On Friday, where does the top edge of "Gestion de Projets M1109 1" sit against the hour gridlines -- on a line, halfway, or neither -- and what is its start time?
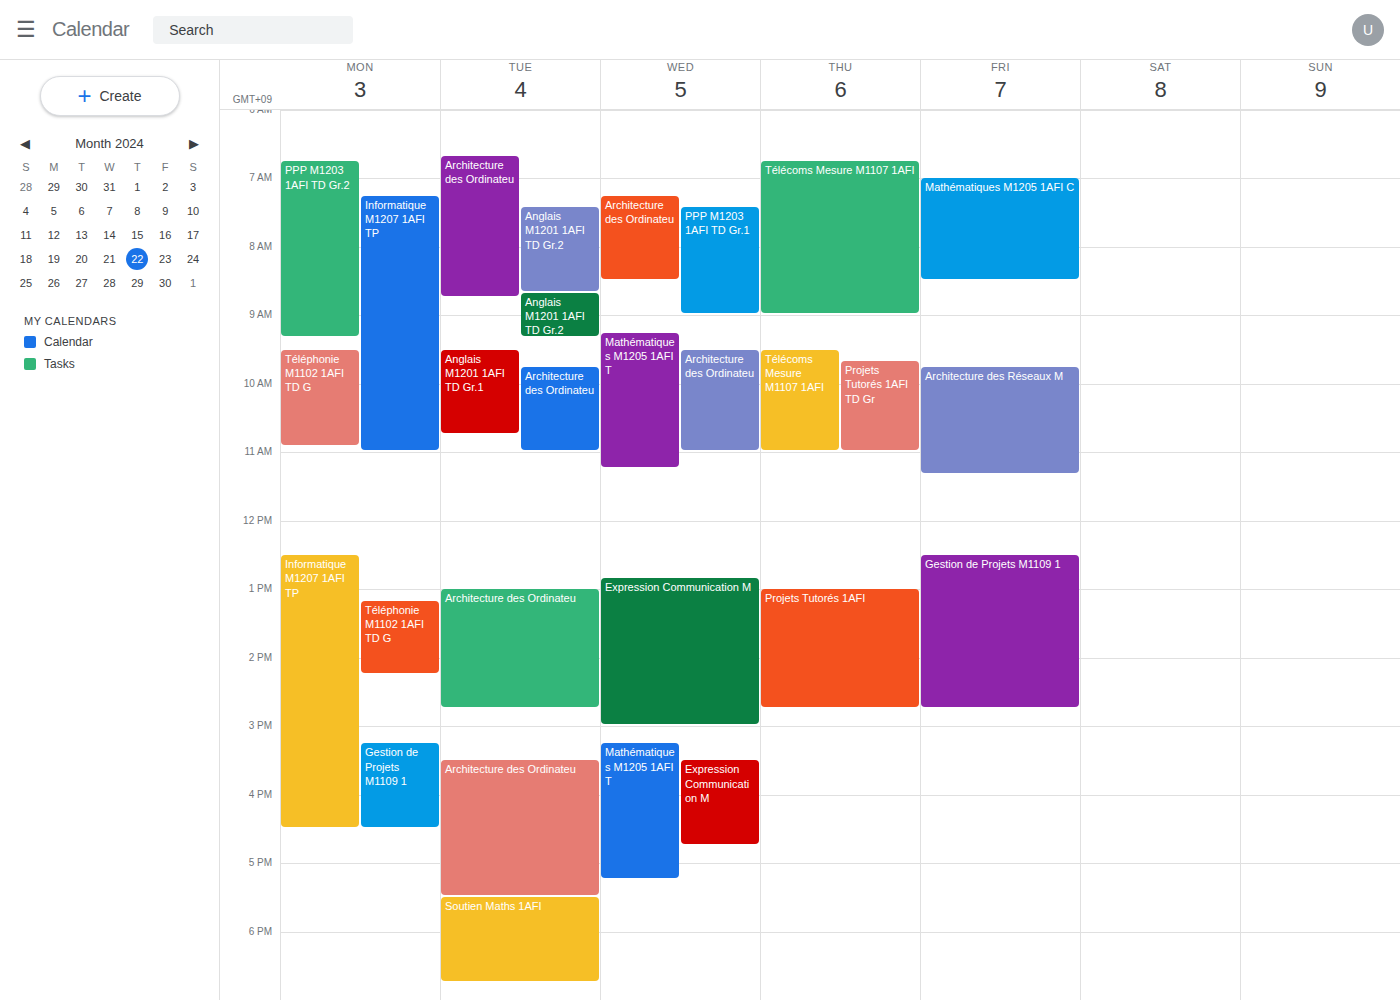
12:30 PM -- halfway between the 12 PM and 1 PM lines.